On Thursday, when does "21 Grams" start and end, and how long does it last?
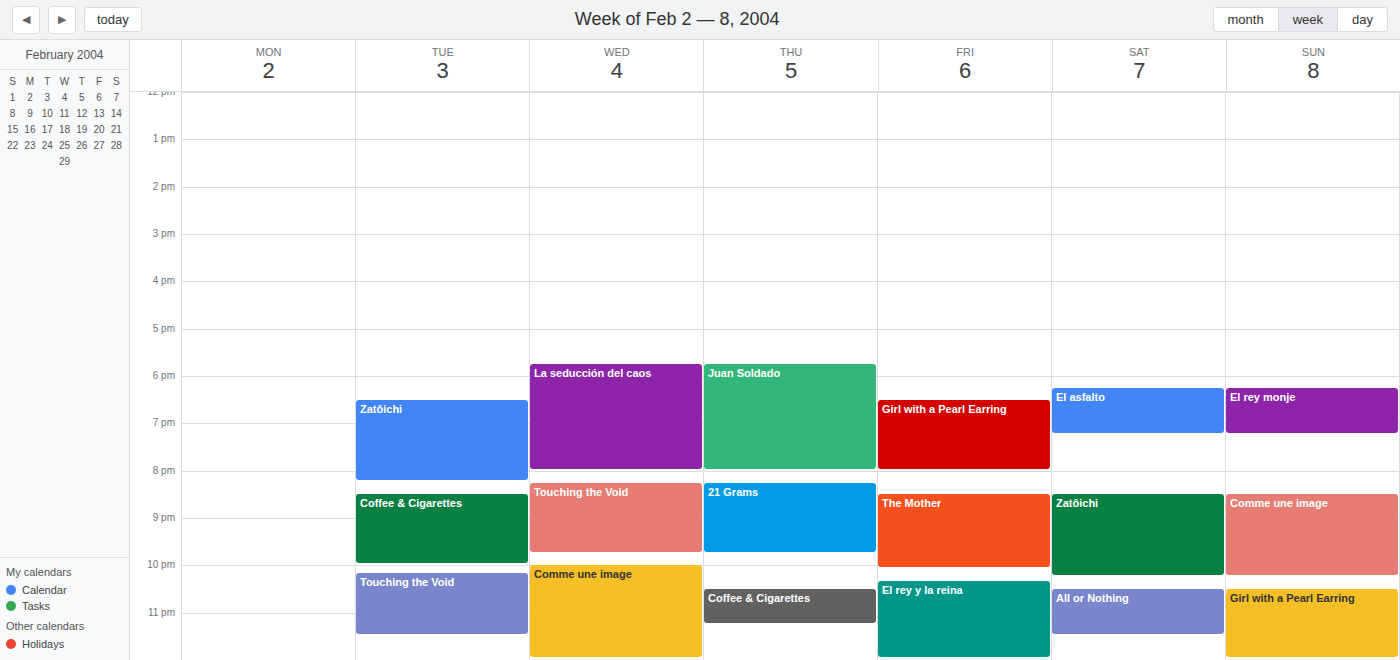
8:15 PM to 9:45 PM, 1 hour 30 minutes